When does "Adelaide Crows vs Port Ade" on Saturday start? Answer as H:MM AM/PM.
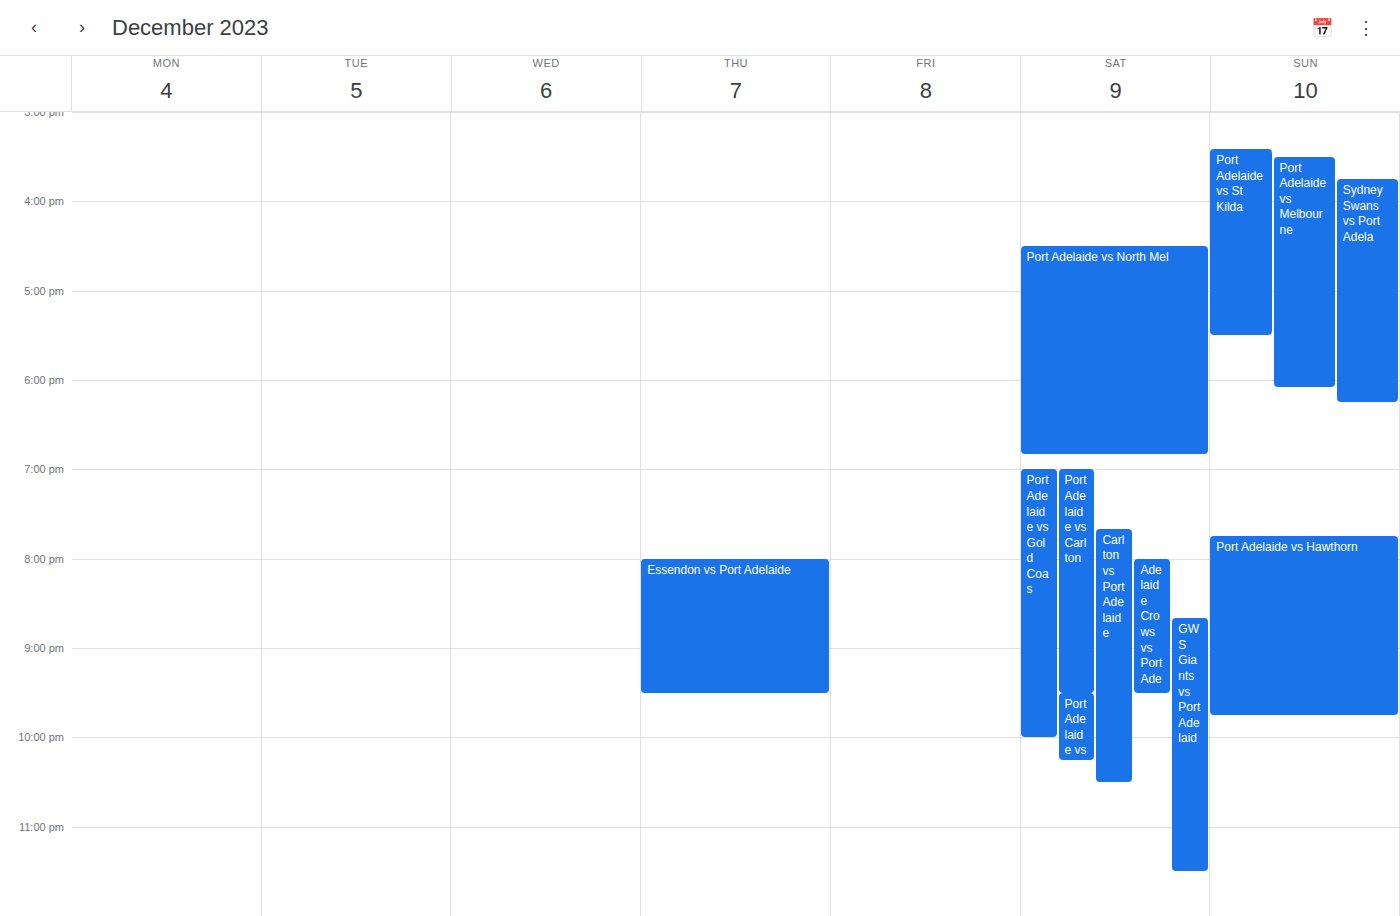
8:00 PM